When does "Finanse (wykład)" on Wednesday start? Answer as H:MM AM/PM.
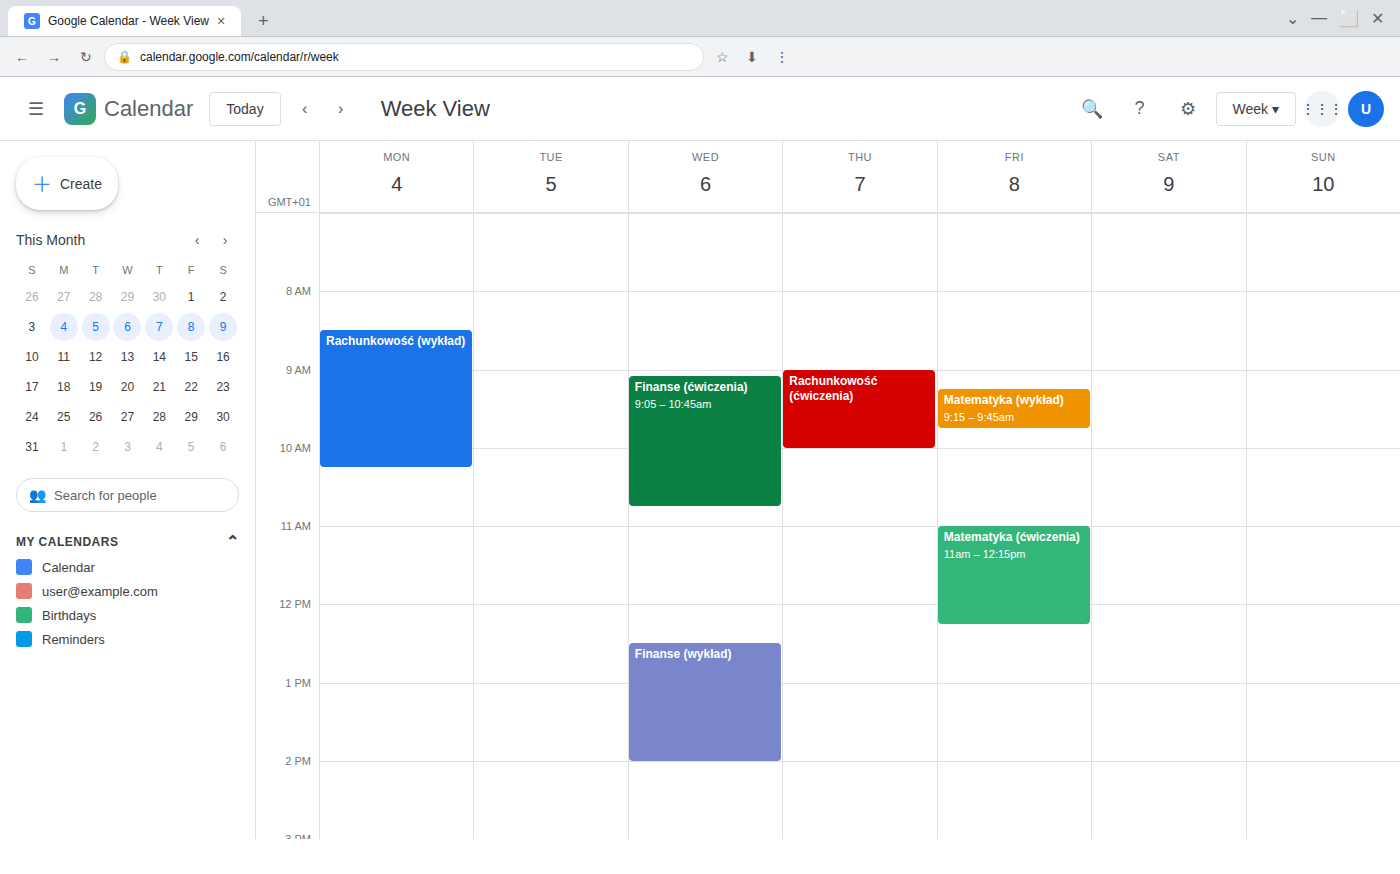
12:30 PM